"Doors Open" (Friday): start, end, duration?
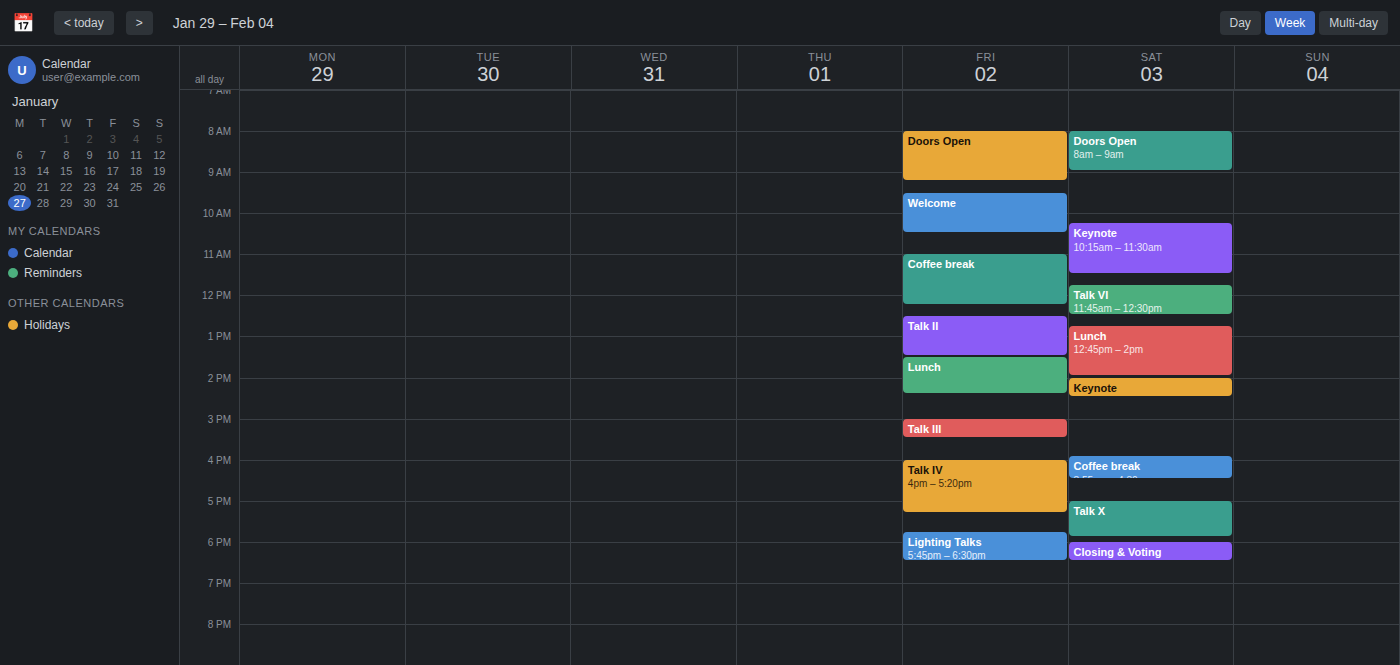
08:00 to 09:15, 1 hour 15 minutes